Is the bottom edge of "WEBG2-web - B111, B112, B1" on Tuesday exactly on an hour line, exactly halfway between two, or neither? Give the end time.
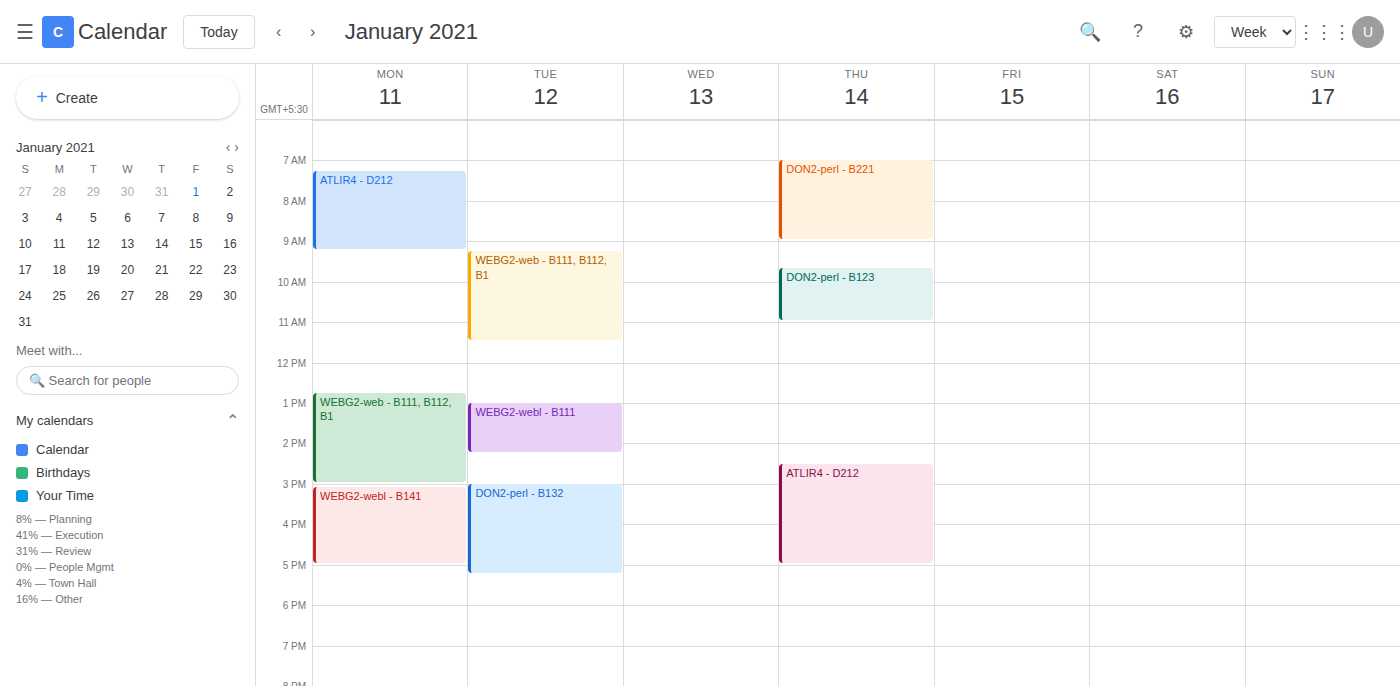
11:30 AM -- halfway between the 11 AM and 12 PM lines.